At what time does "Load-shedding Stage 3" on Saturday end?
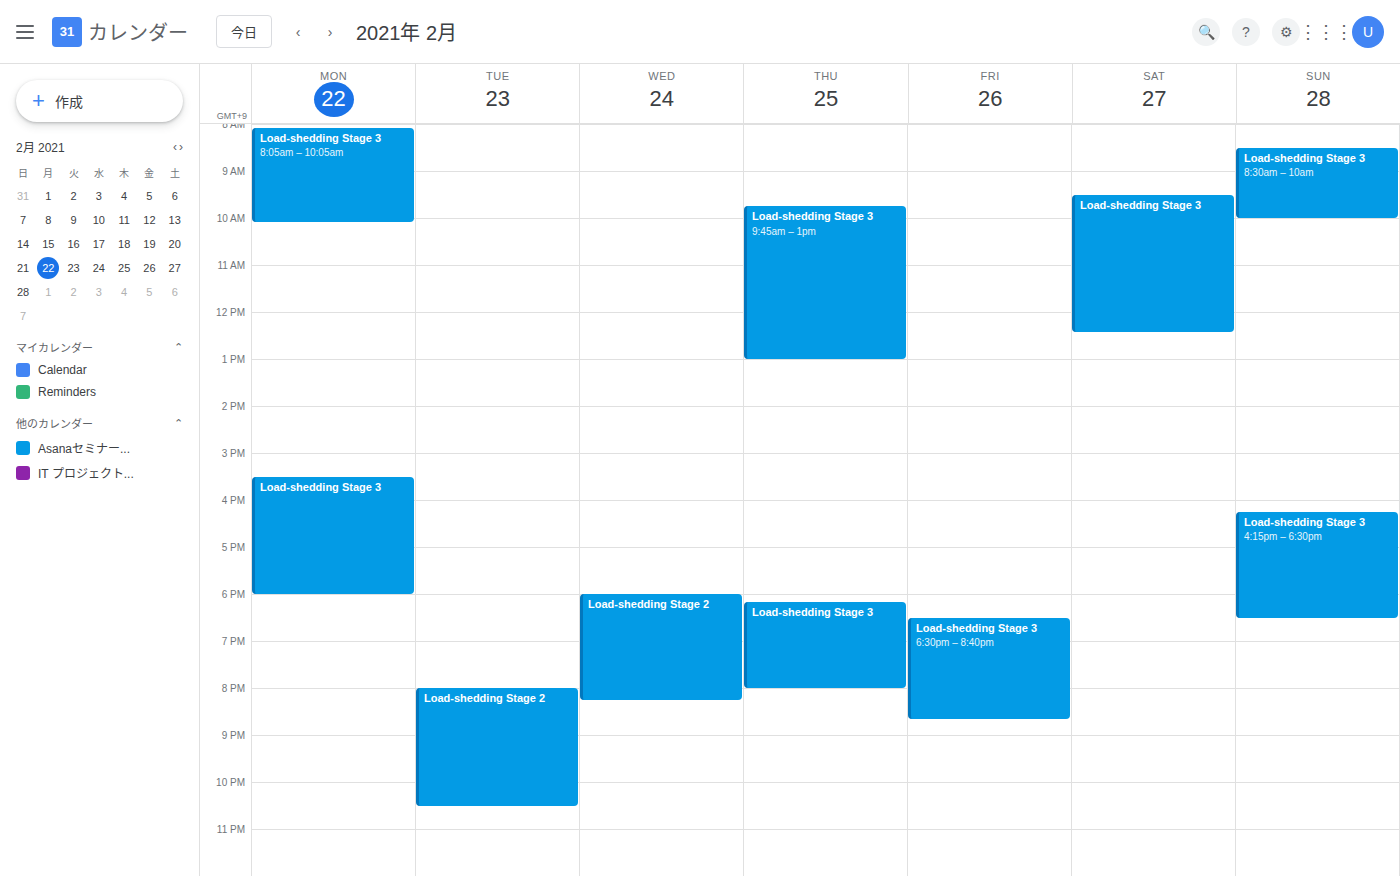
12:25 PM